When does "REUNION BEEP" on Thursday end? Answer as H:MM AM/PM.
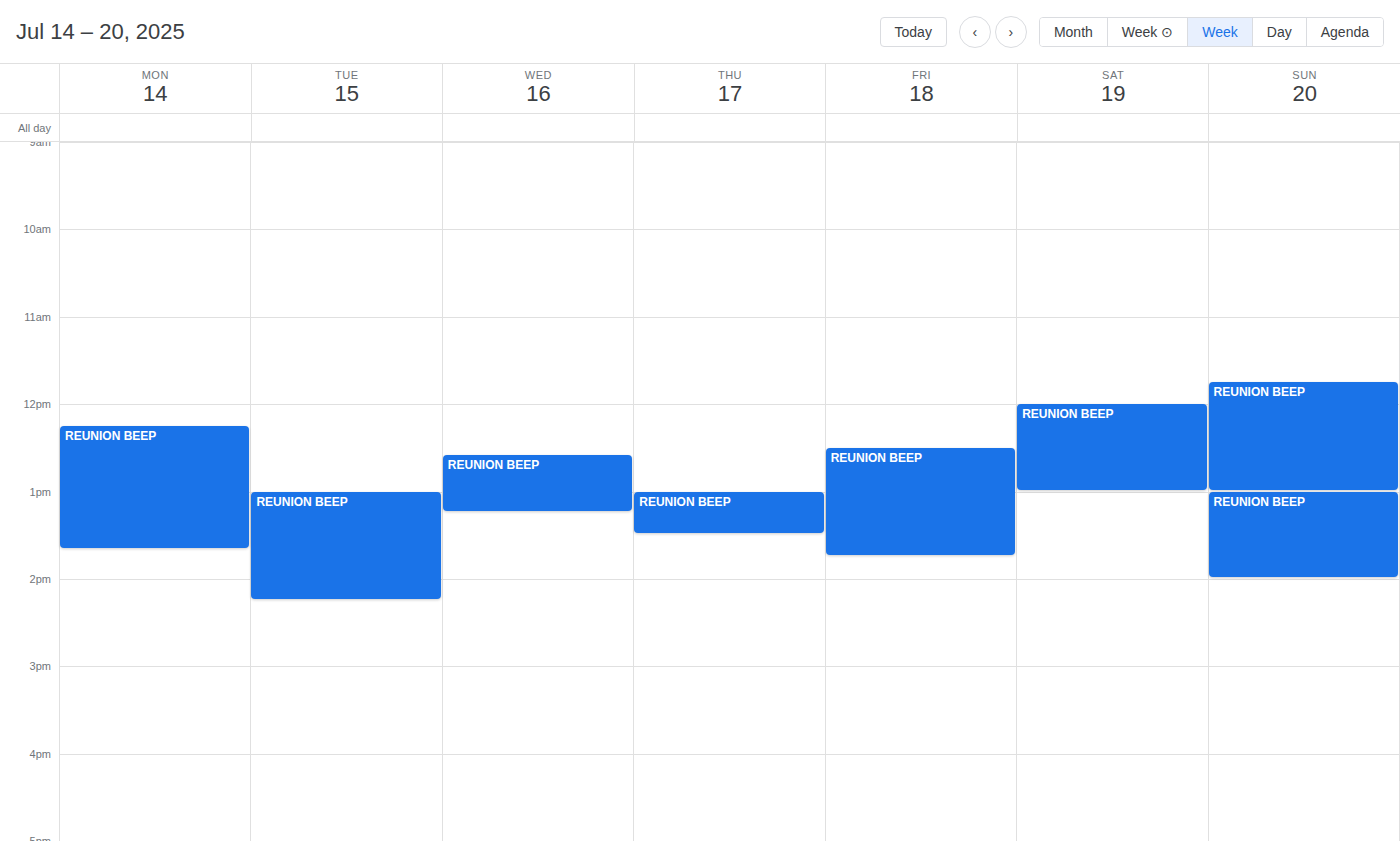
1:30 PM